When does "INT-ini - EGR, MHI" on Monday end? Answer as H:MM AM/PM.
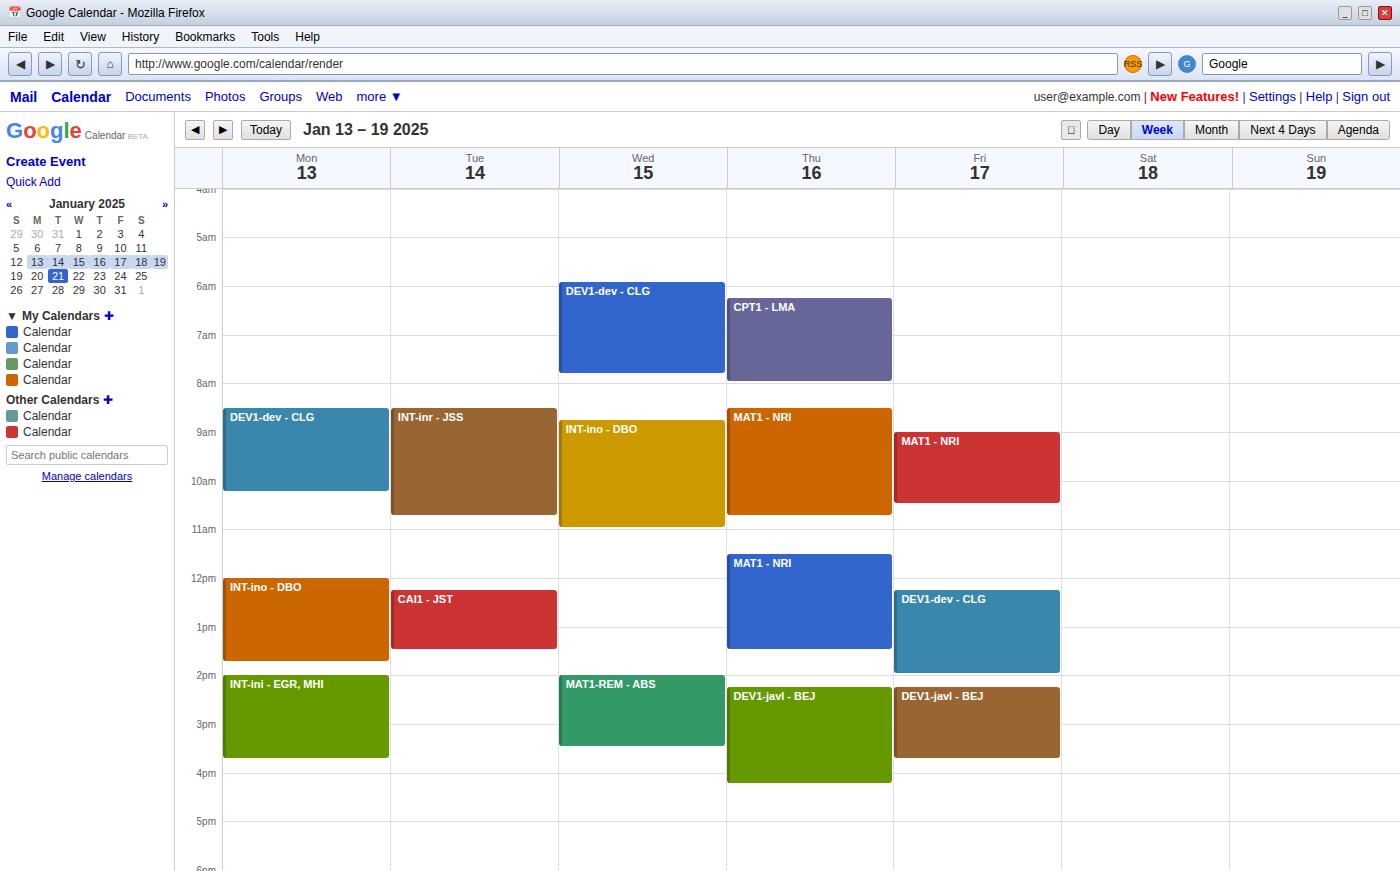
3:45 PM